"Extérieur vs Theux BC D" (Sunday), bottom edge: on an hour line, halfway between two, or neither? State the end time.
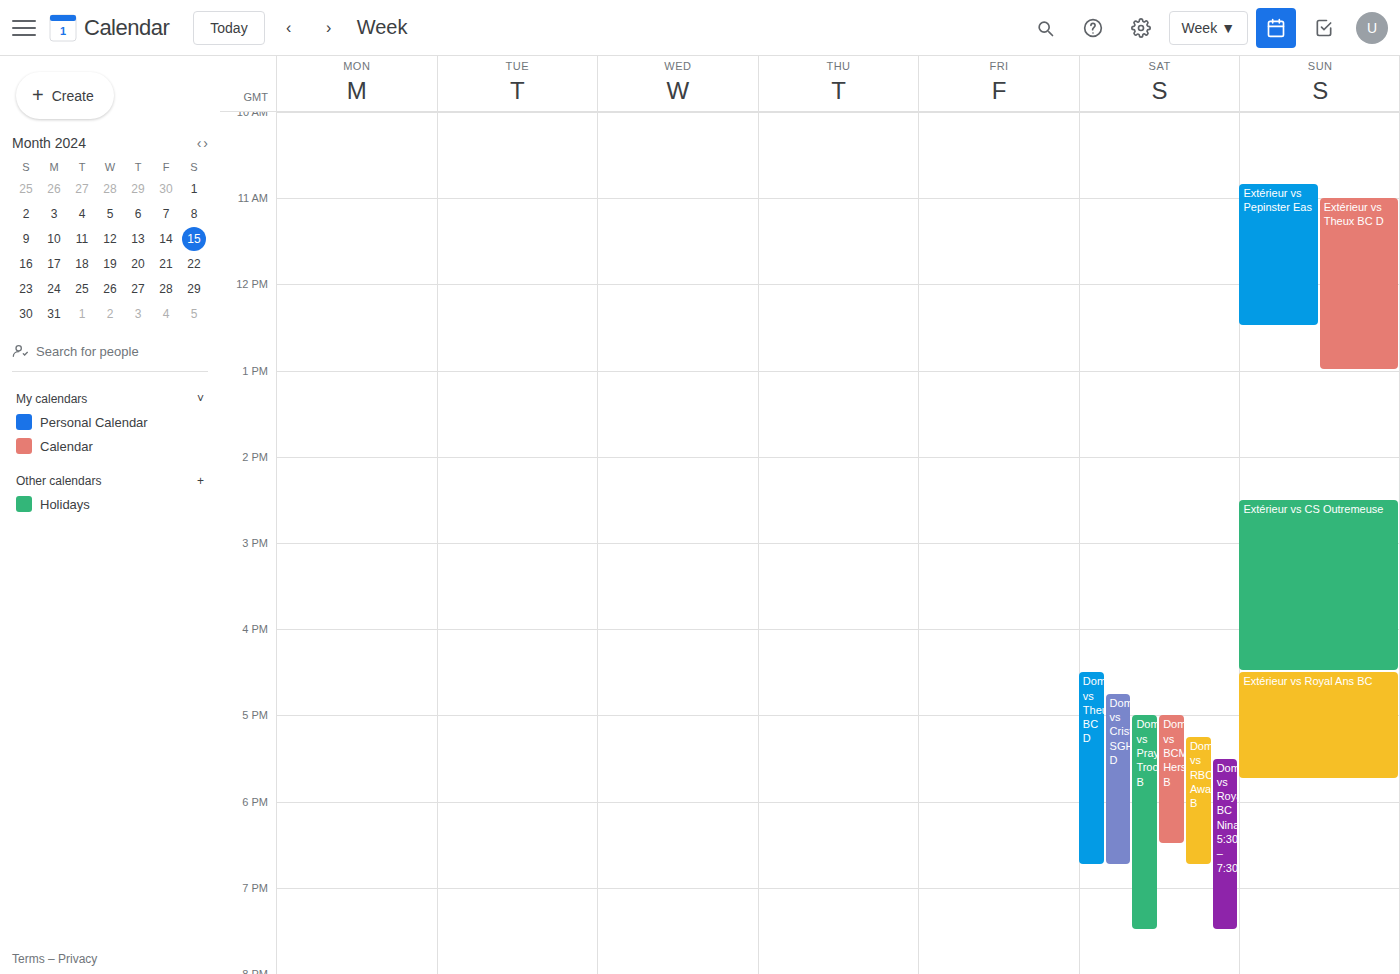
1:00 PM -- exactly on the 1 PM line.